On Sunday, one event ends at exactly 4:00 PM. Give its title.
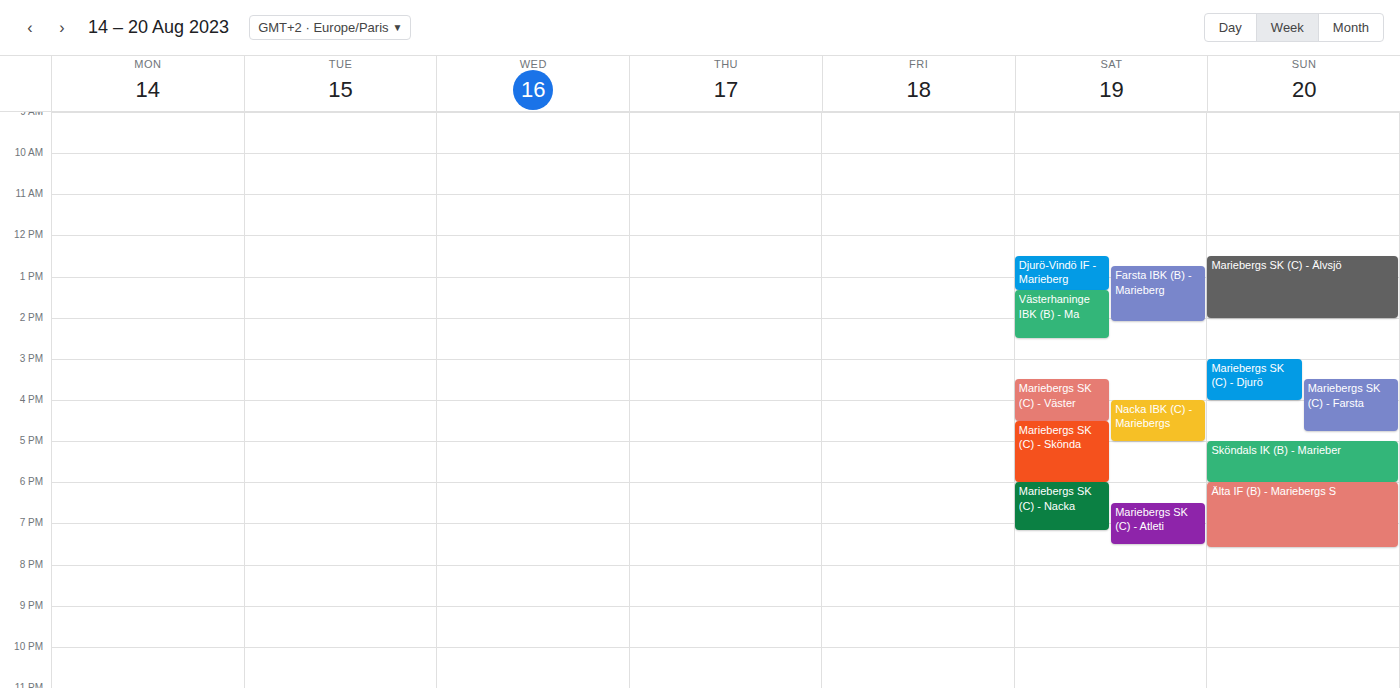
"Mariebergs SK (C) - Djurö"